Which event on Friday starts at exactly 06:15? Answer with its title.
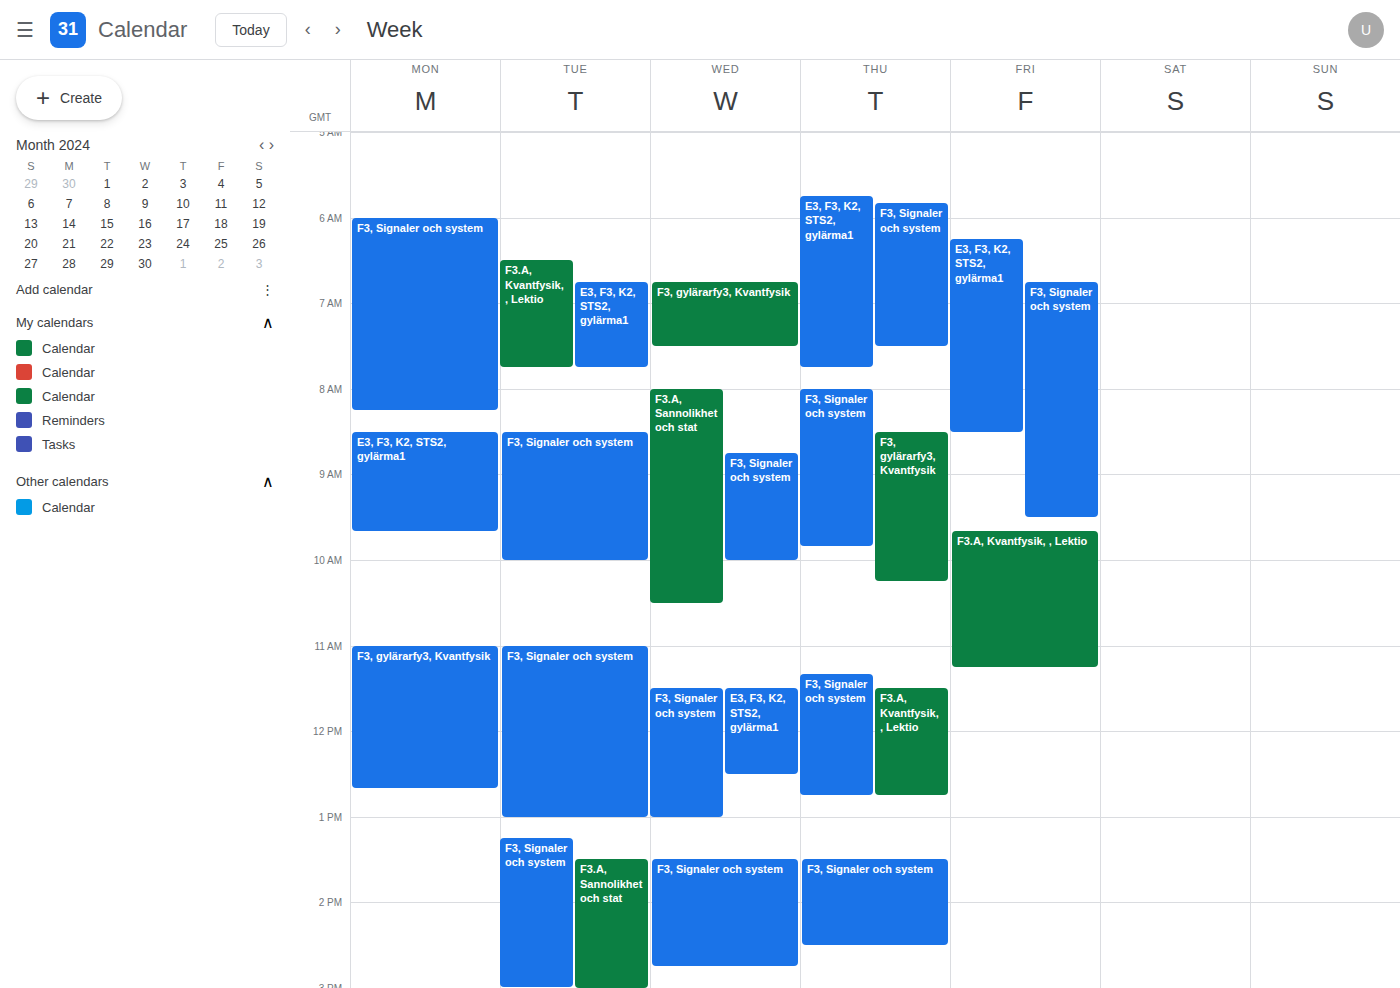
"E3, F3, K2, STS2, gylärma1"